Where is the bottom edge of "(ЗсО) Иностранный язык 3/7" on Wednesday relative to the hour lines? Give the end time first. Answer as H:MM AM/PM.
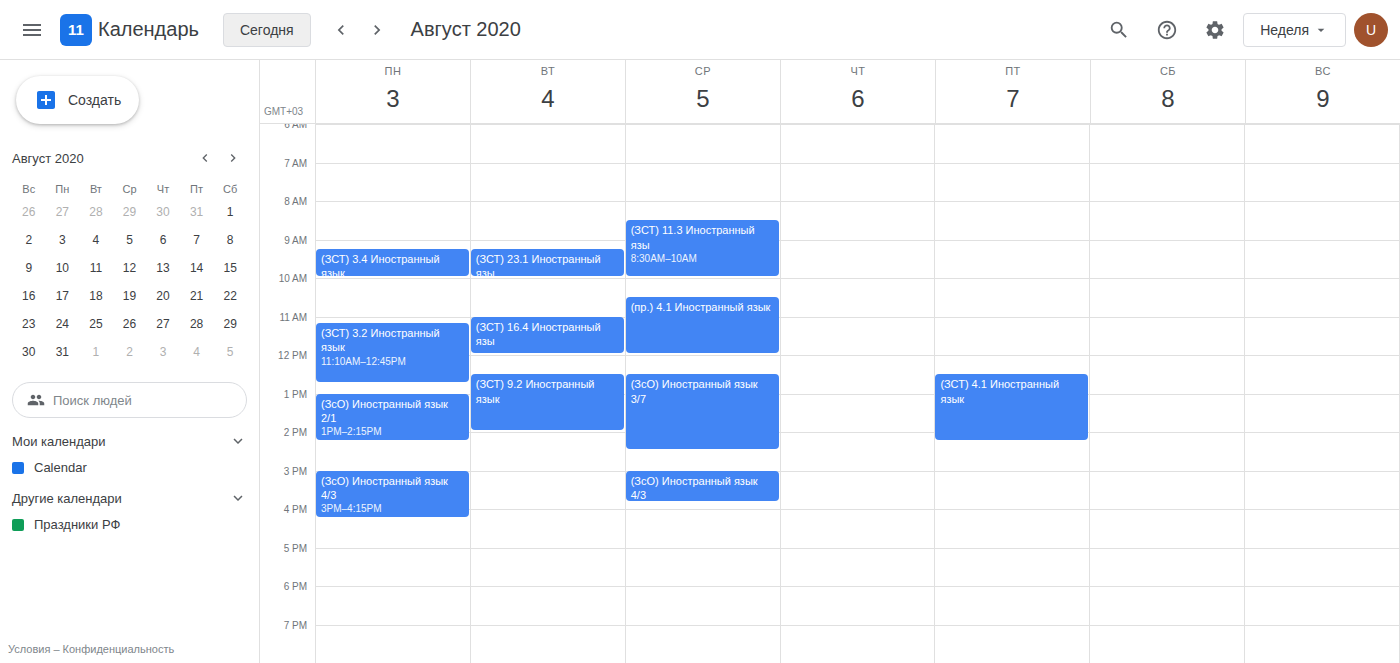
2:30 PM -- halfway between the 2 PM and 3 PM lines.